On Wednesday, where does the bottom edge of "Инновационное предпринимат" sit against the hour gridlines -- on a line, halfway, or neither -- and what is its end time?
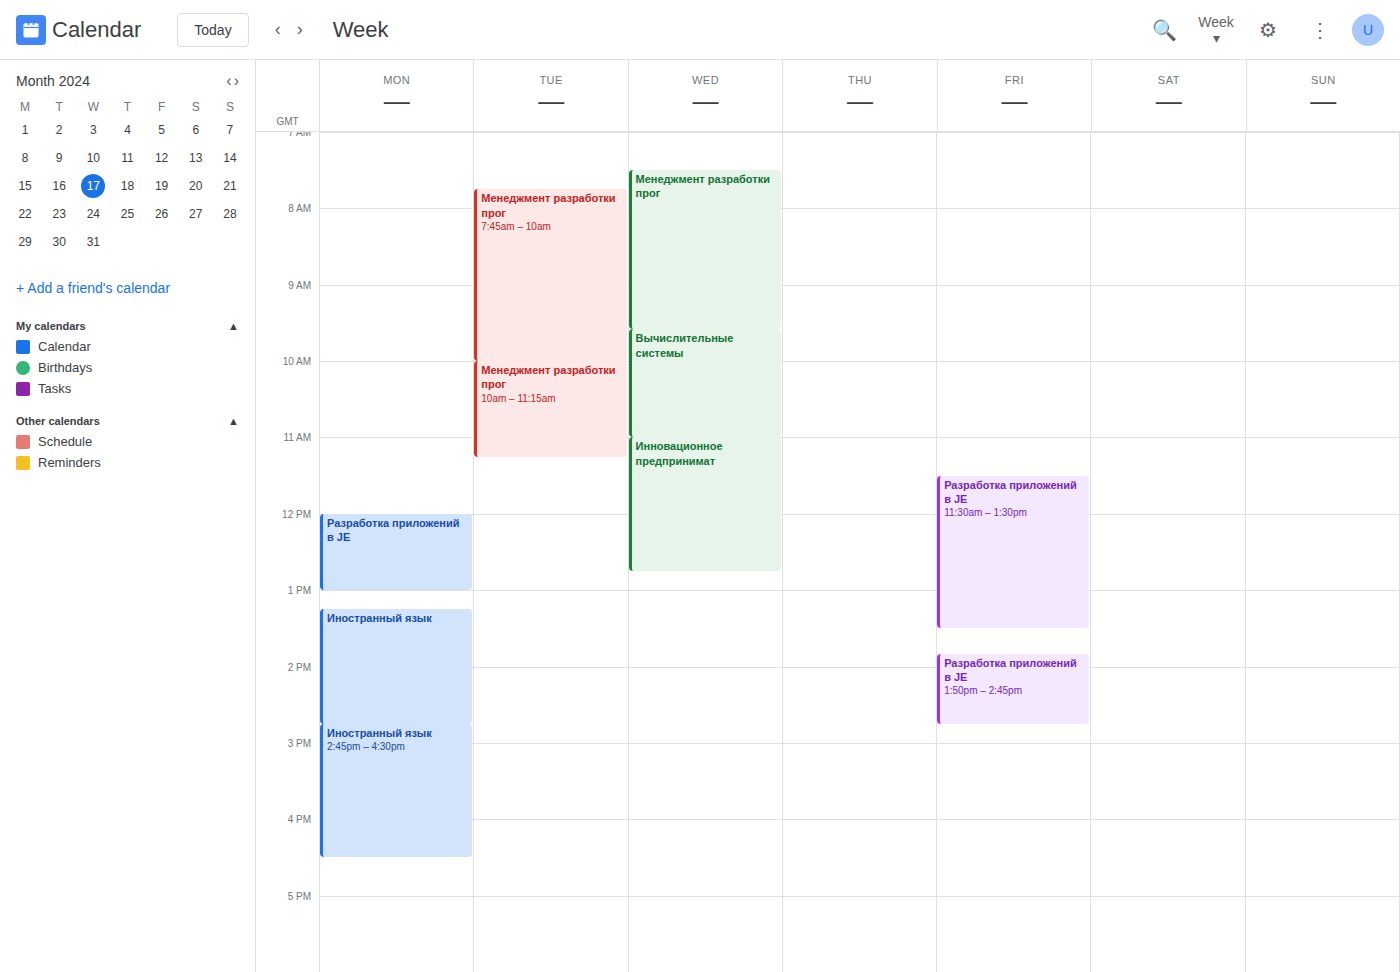
12:45 PM -- neither: three quarters of the way from the 12 PM line to the 1 PM line.